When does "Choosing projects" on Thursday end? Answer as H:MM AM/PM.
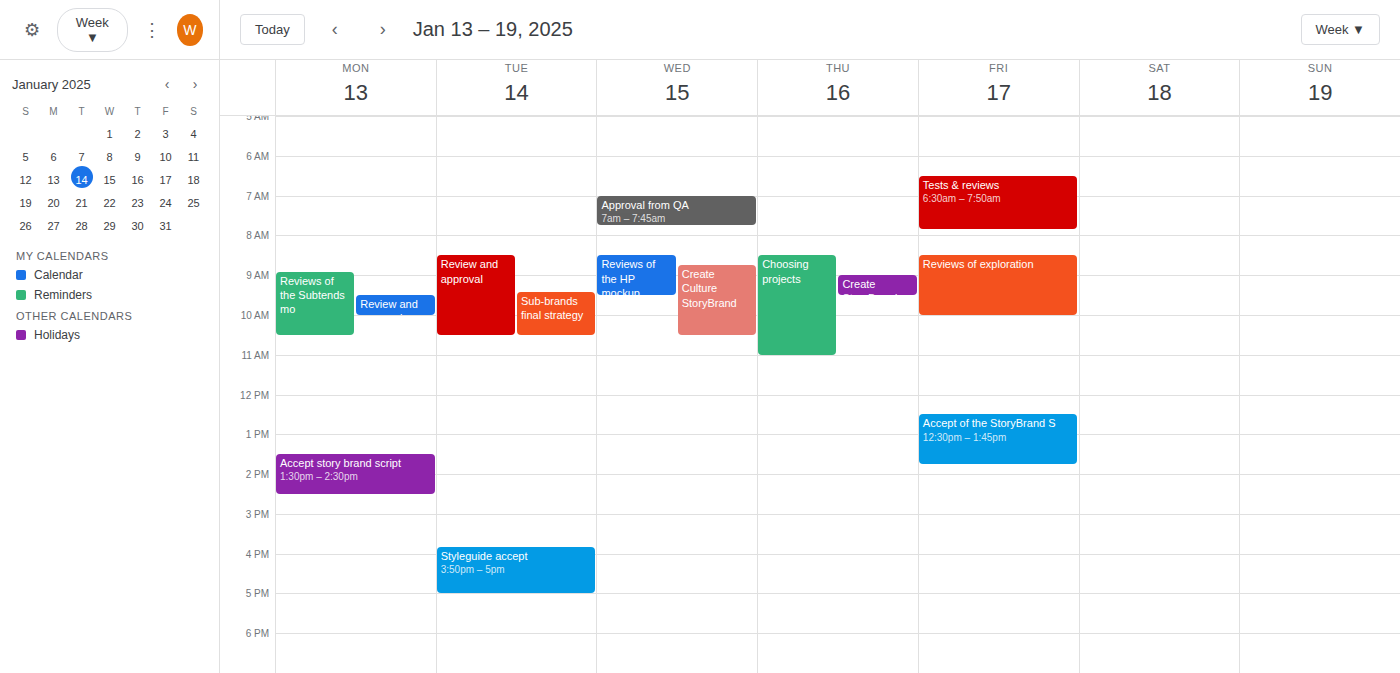
11:00 AM